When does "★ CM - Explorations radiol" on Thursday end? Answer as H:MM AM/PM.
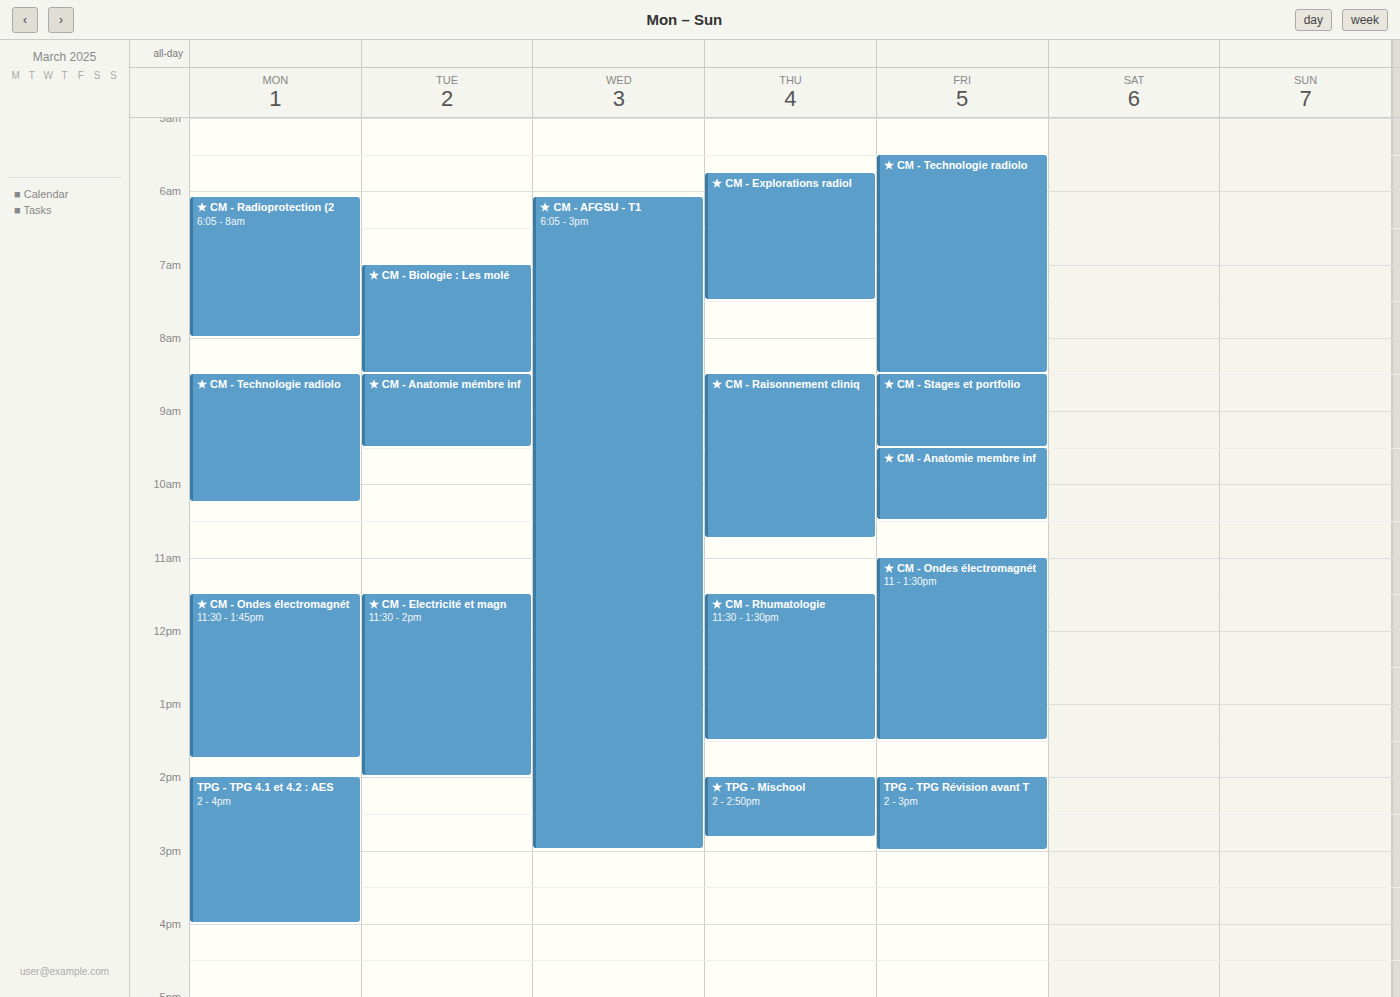
7:30 AM